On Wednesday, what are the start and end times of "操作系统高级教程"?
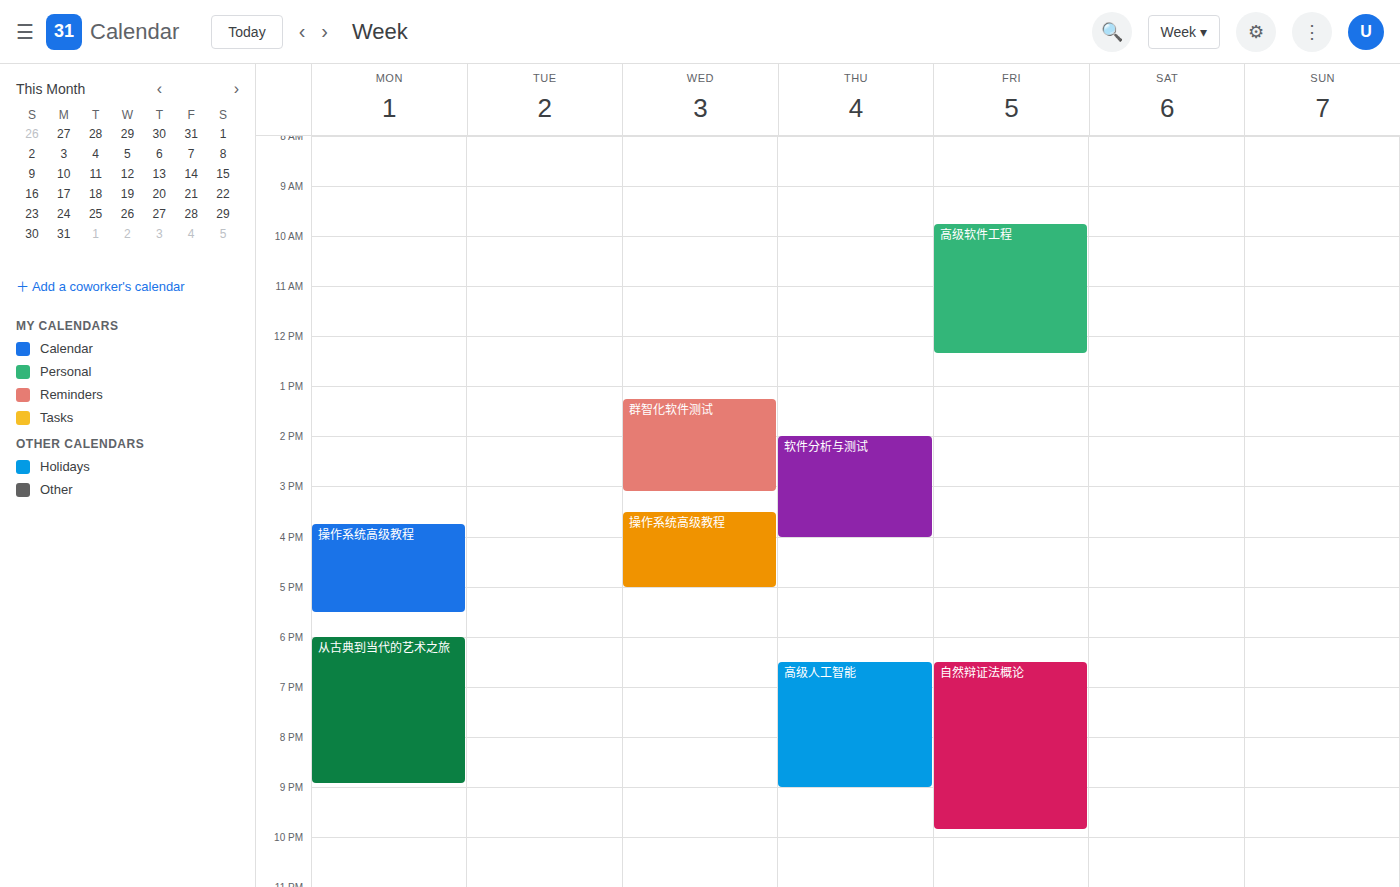
3:30 PM to 5:00 PM